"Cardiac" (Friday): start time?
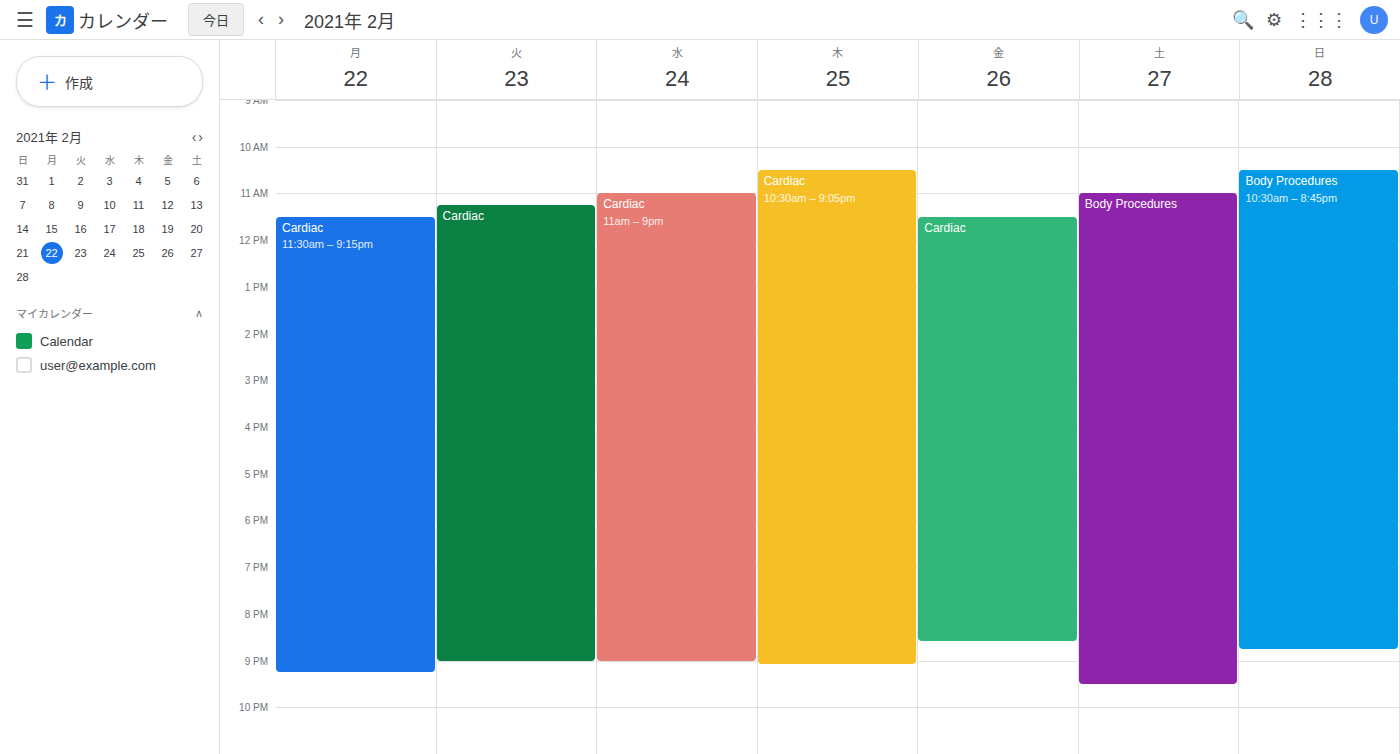
11:30